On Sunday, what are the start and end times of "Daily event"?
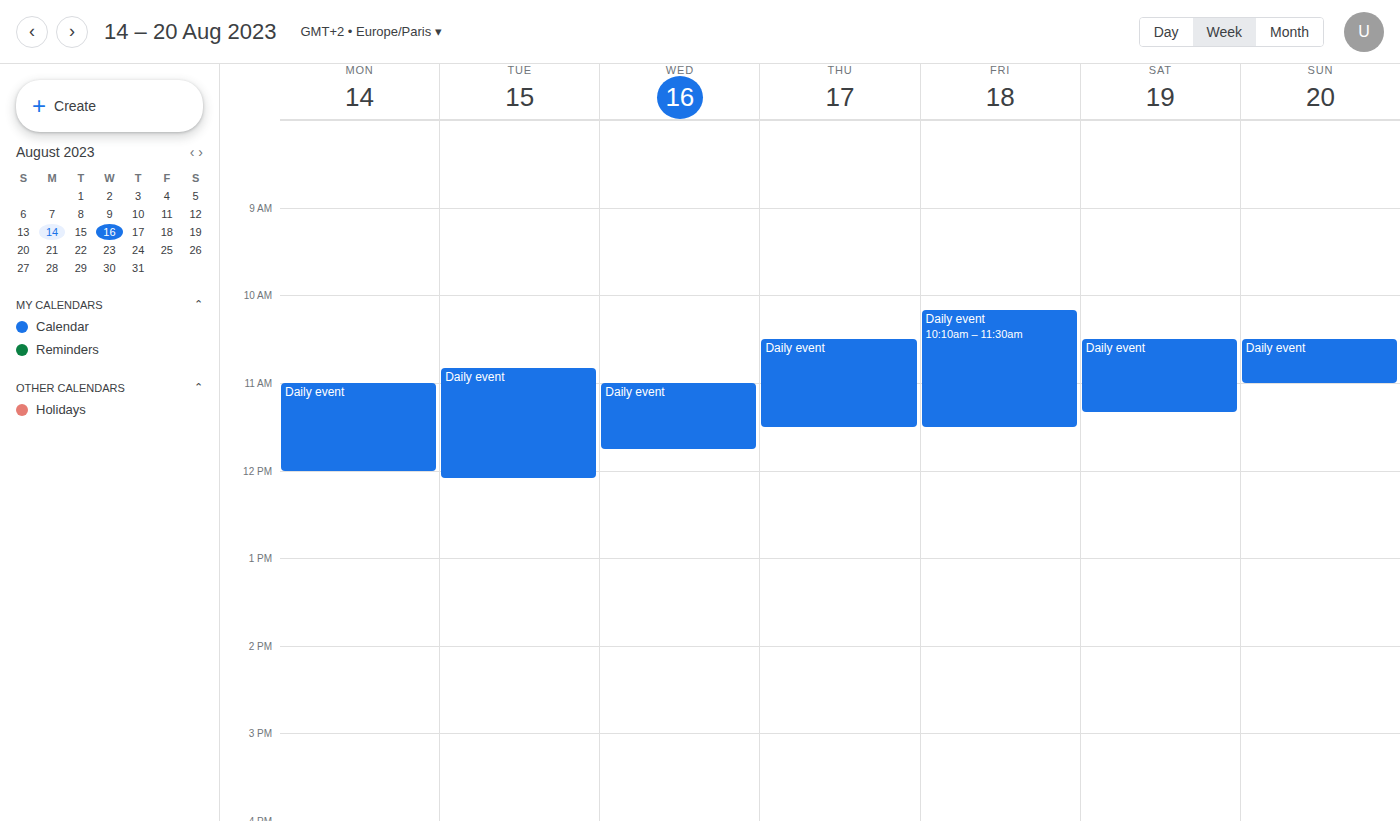
10:30 AM to 11:00 AM